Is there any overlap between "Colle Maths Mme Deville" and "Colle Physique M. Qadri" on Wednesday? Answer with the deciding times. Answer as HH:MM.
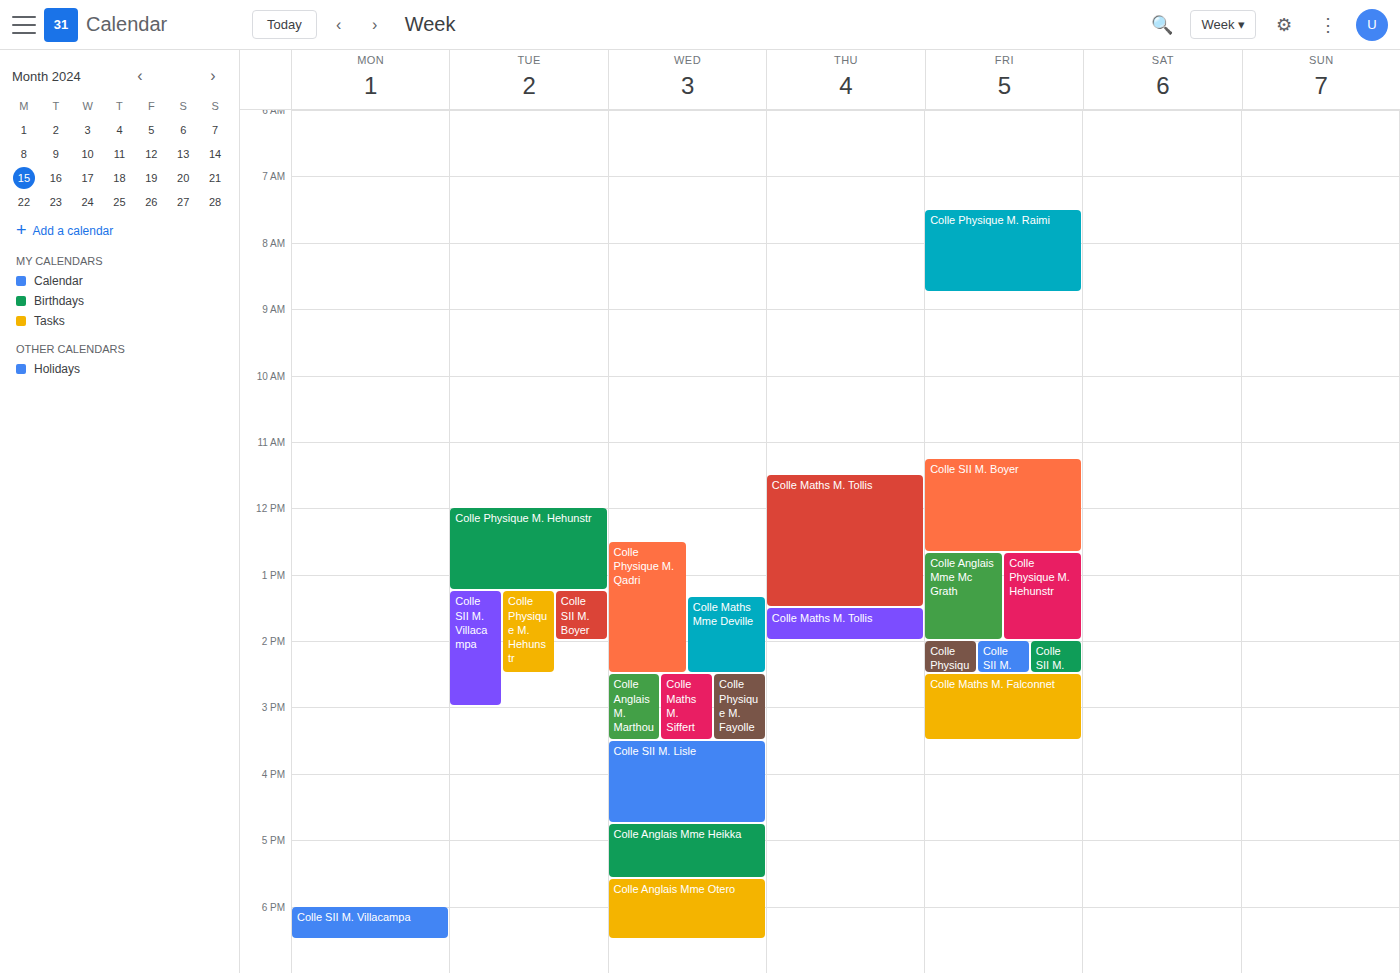
"Colle Maths Mme Deville" runs 13:20 to 14:30, inside "Colle Physique M. Qadri" -- they overlap.